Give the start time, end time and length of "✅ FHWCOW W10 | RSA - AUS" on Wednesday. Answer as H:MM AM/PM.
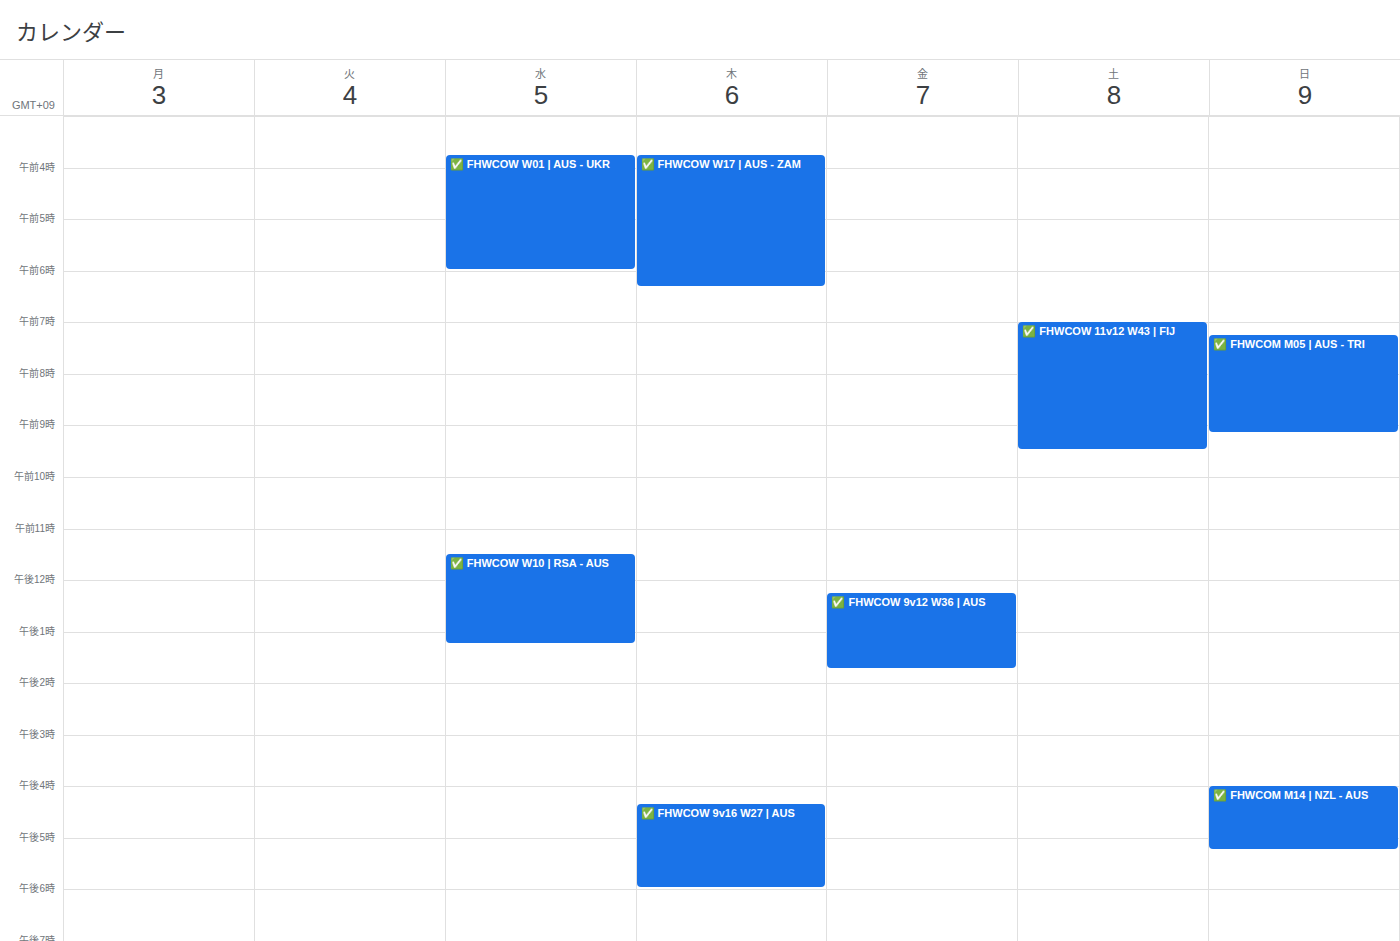
11:30 AM to 1:15 PM, 1 hour 45 minutes